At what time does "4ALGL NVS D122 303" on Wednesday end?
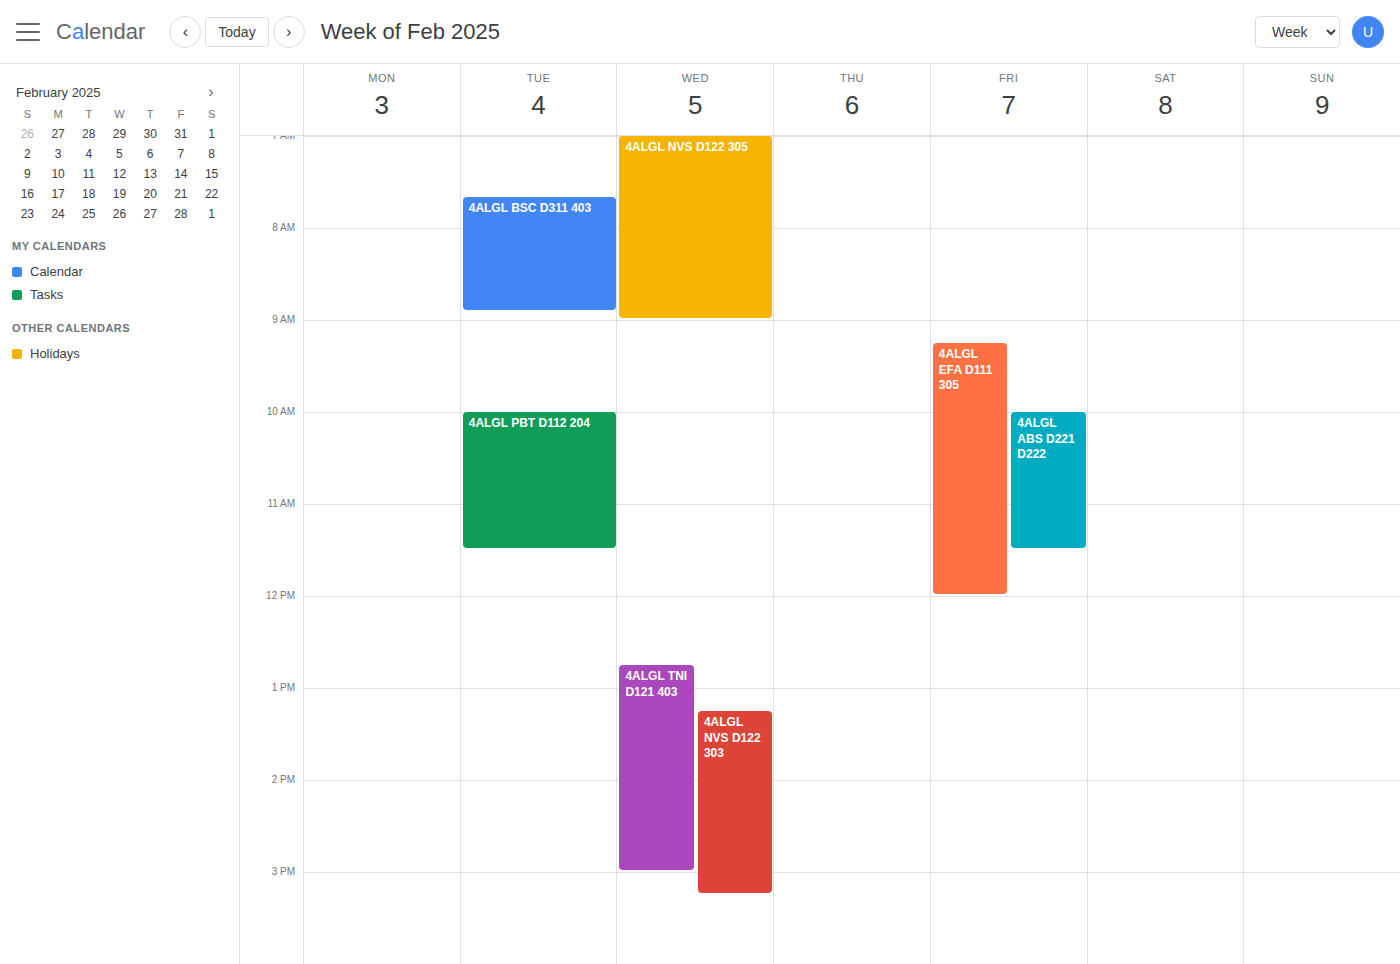
3:15 PM